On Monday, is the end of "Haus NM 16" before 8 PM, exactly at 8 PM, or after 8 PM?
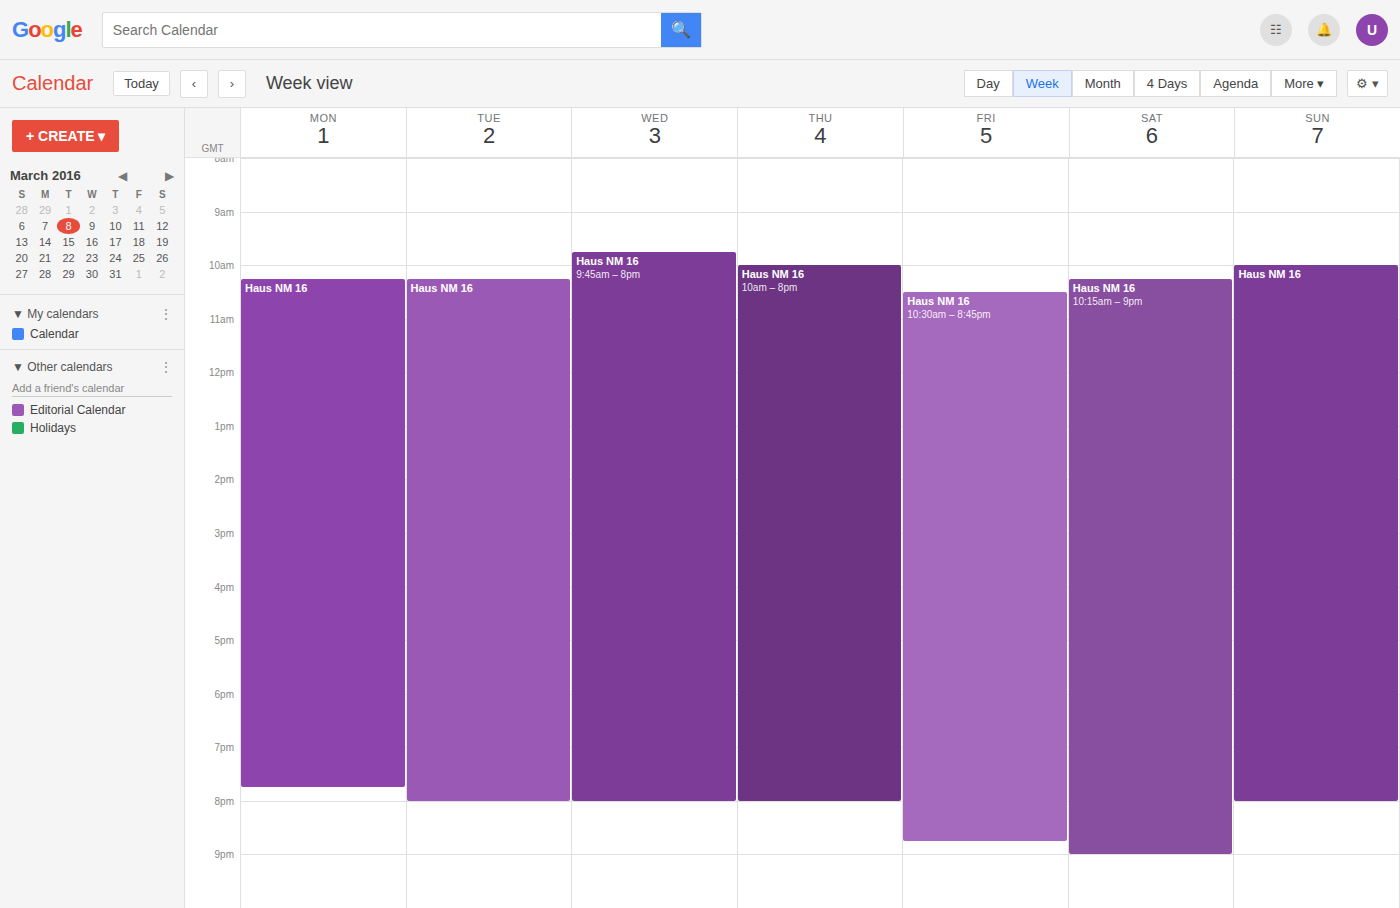
7:45 PM -- before 8 PM, 15 minutes above the 8 PM line.